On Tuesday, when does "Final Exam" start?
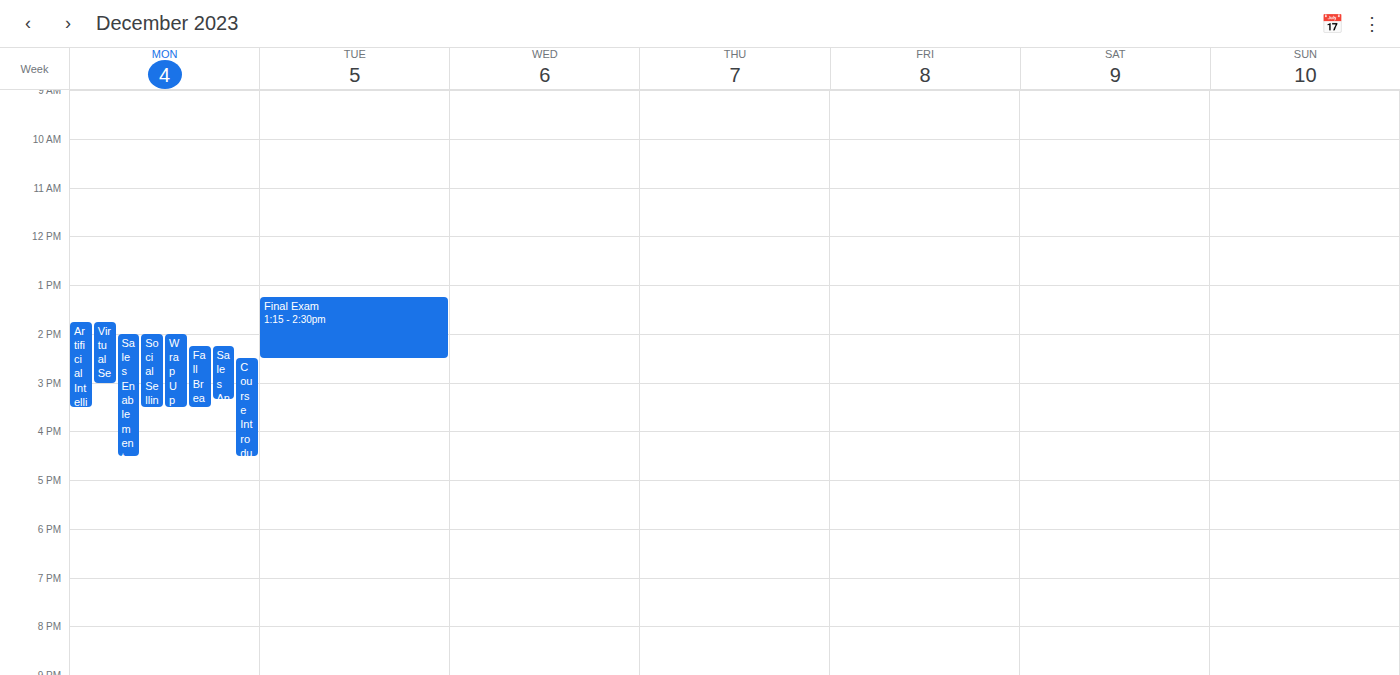
1:15 PM